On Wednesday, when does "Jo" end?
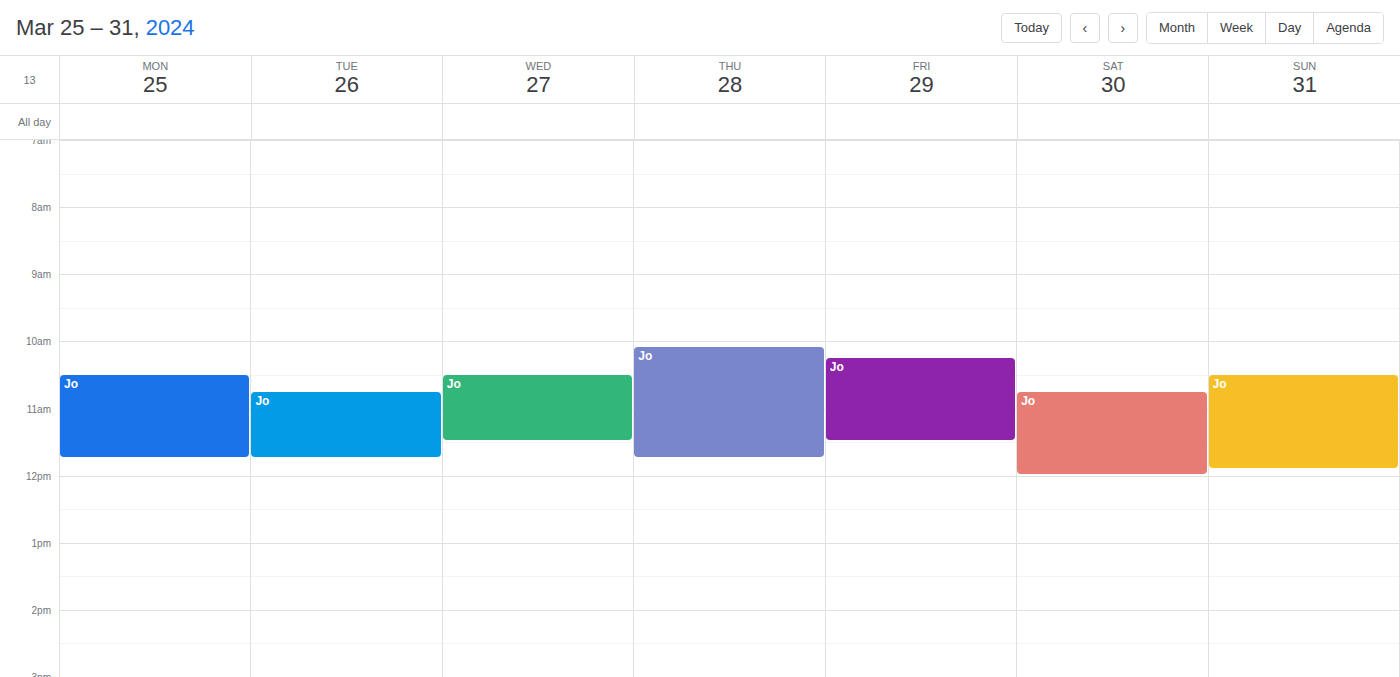
11:30